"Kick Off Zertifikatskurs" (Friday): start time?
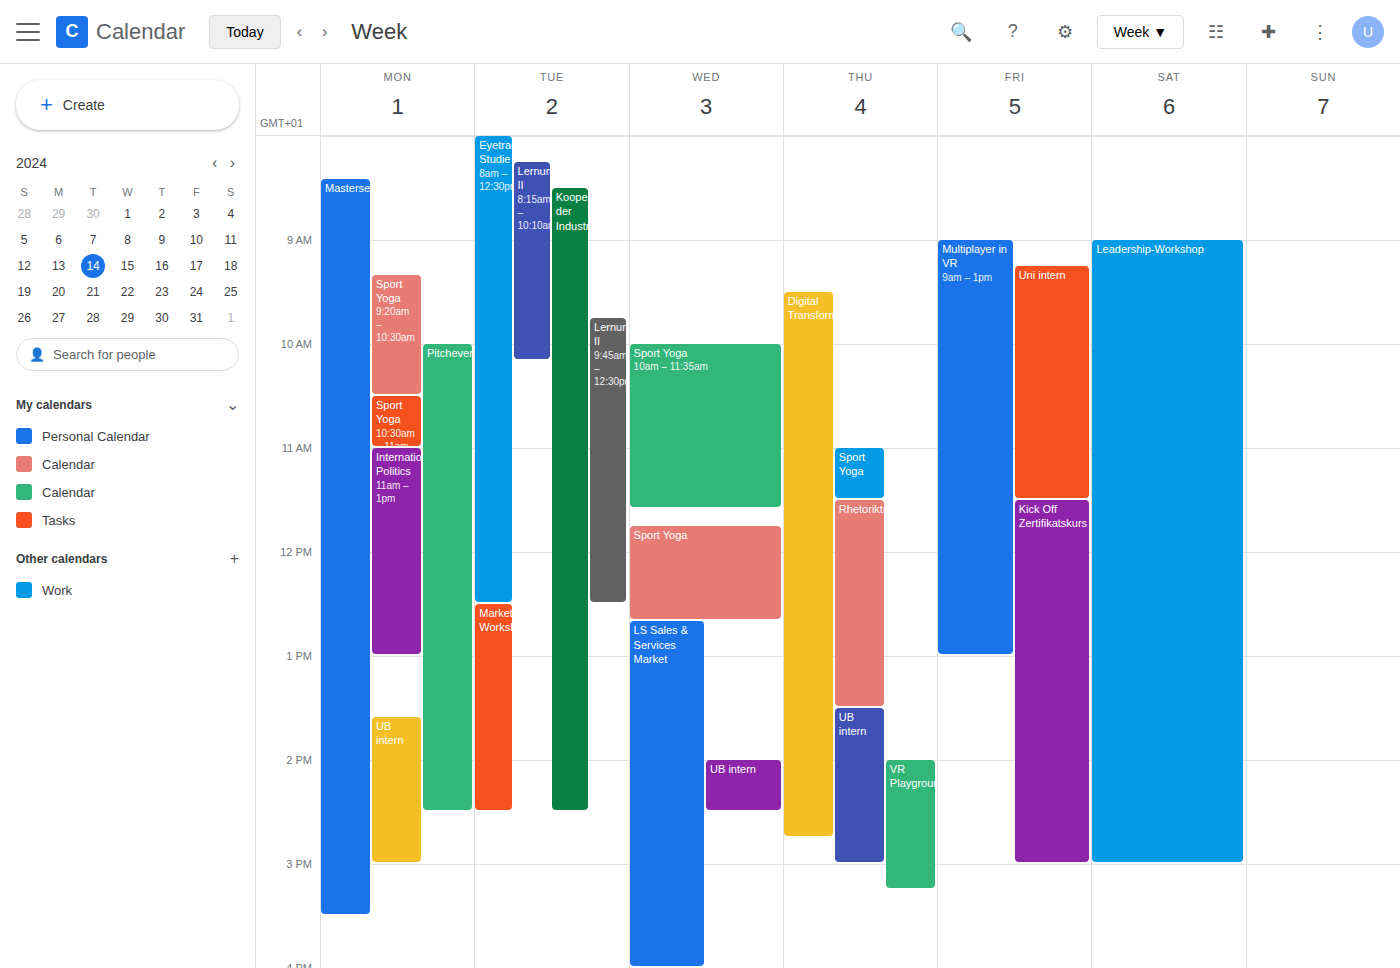
11:30